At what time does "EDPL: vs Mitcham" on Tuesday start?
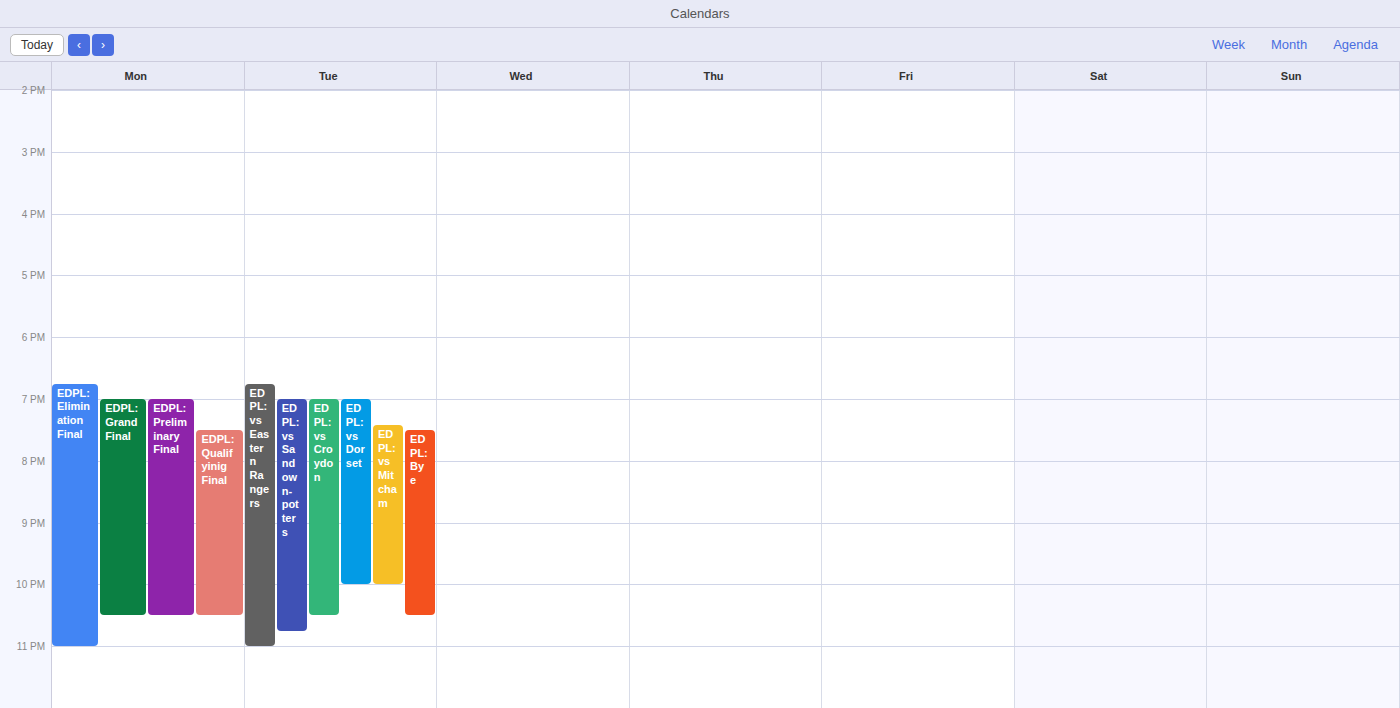
7:25 PM